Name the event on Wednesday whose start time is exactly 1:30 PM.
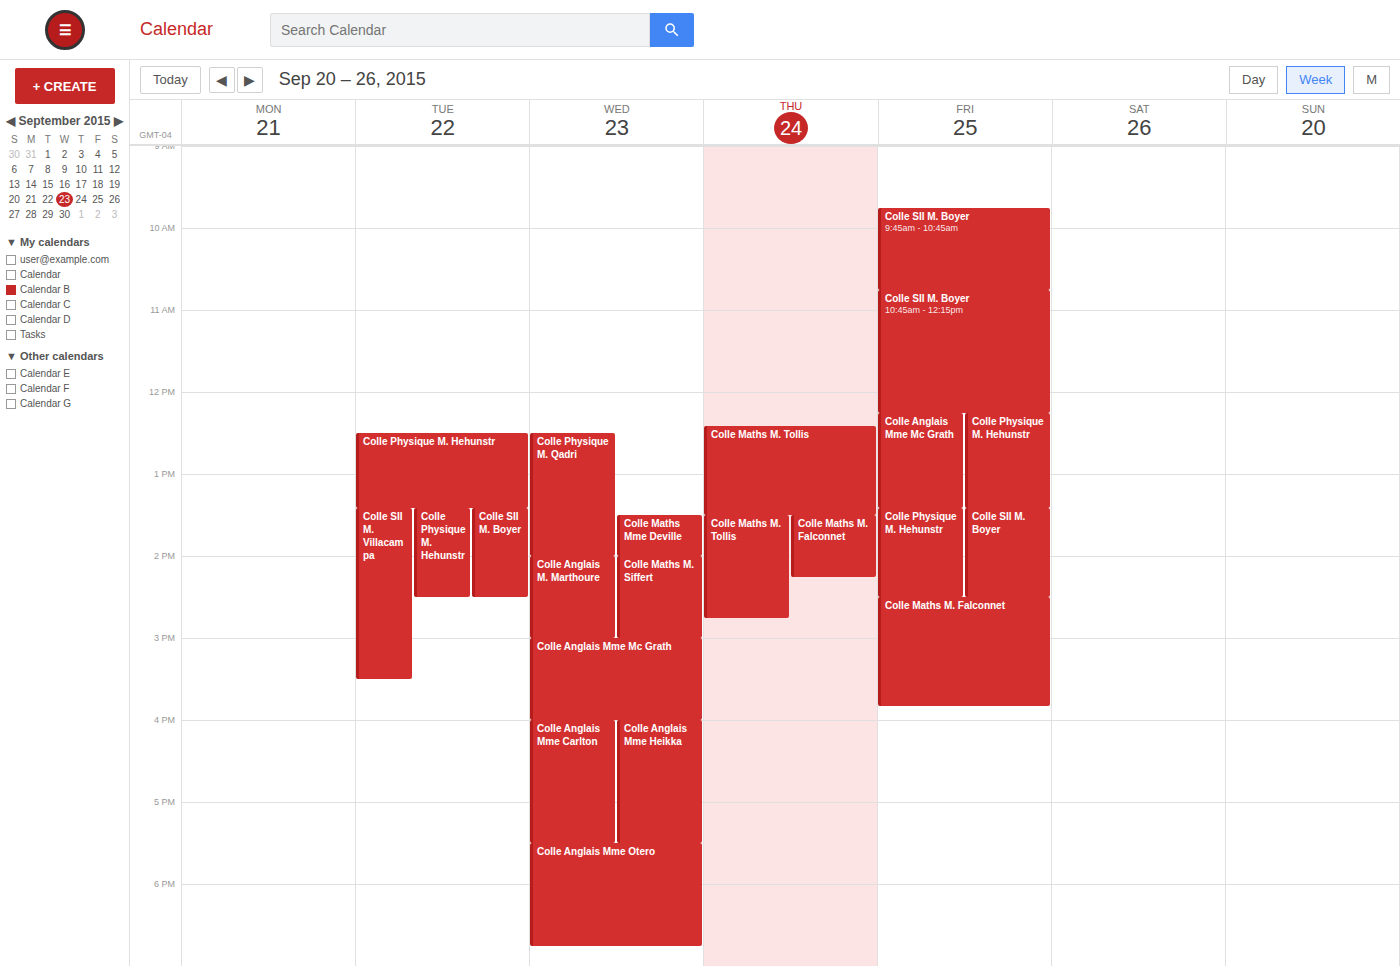
"Colle Maths Mme Deville"